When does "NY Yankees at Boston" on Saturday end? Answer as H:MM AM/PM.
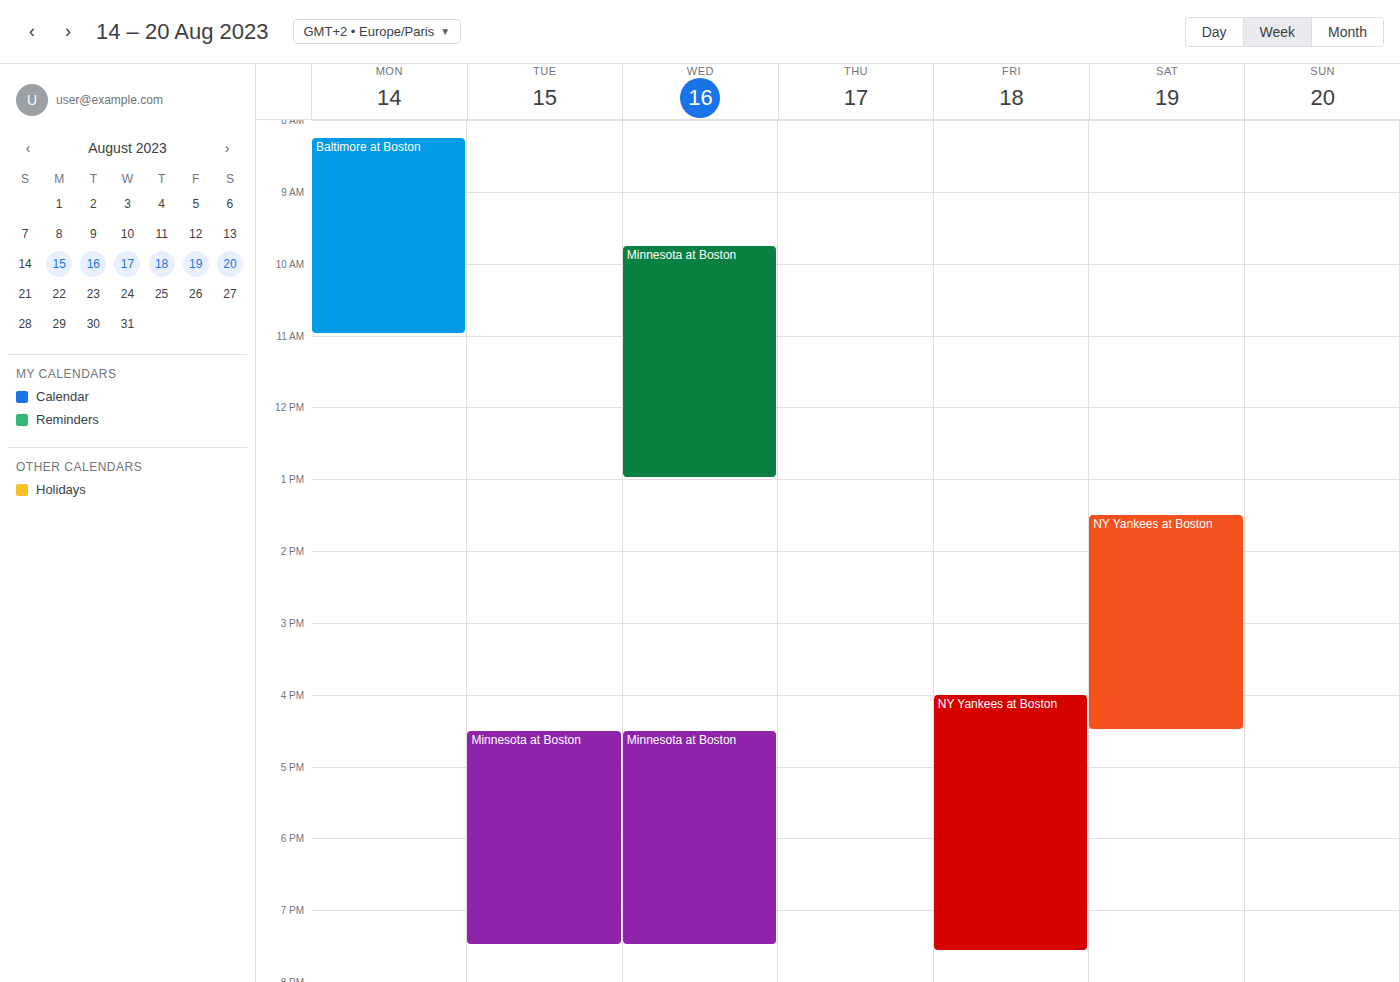
4:30 PM